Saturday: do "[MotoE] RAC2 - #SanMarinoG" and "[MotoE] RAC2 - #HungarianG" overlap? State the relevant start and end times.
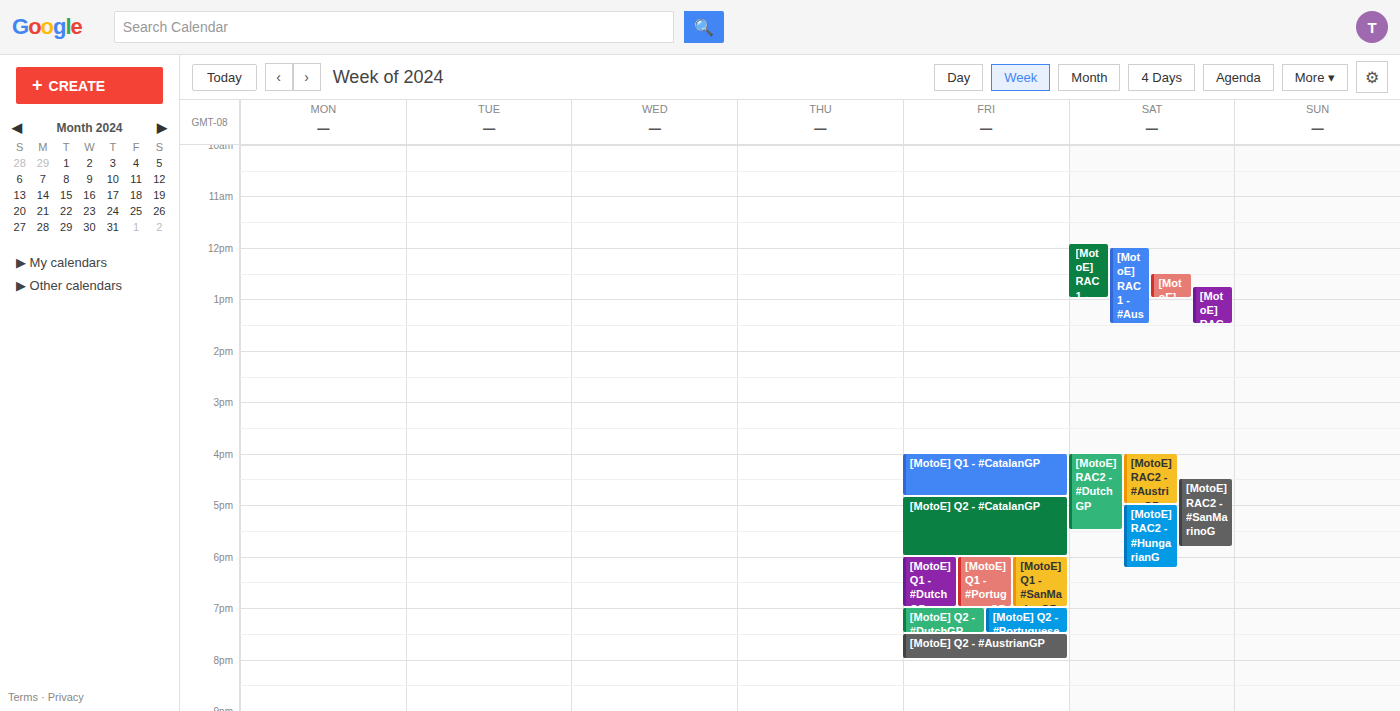
"[MotoE] RAC2 - #HungarianG" starts at 5:00 PM, before "[MotoE] RAC2 - #SanMarinoG" ends at 5:50 PM -- they overlap.